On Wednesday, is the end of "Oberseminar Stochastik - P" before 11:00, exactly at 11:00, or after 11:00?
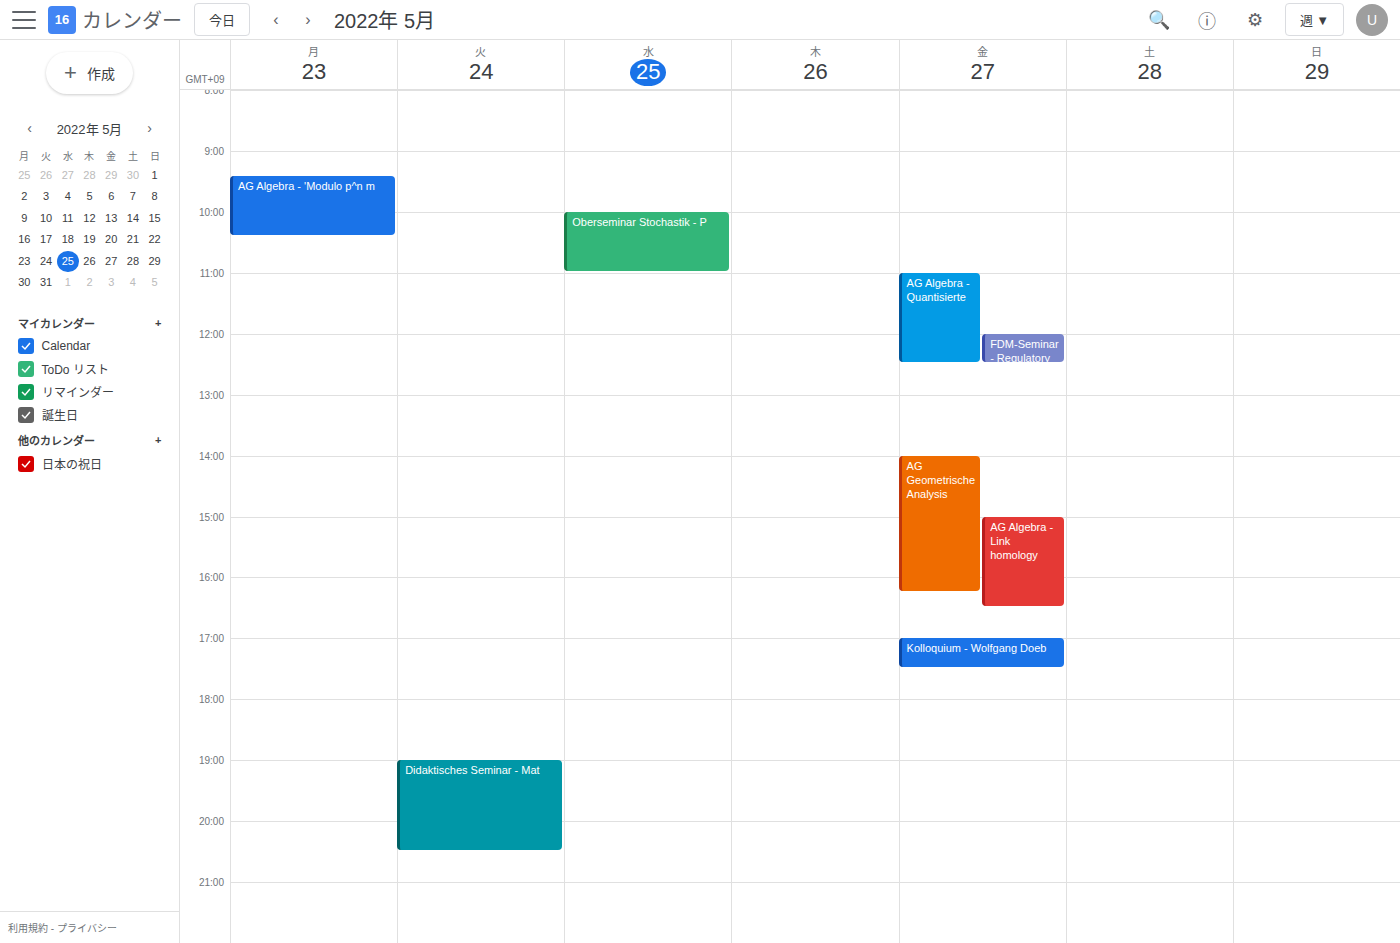
11:00 -- exactly at 11:00, on the 11:00 line.